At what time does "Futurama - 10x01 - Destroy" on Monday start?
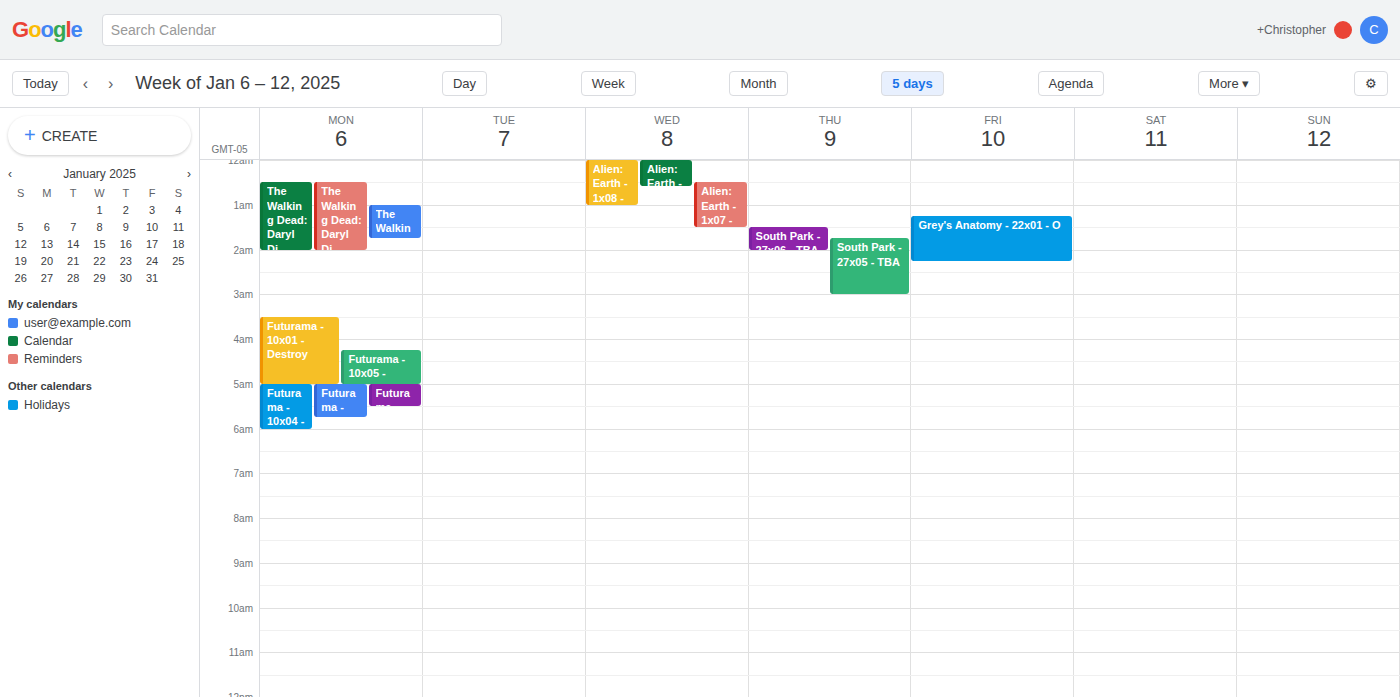
3:30 AM